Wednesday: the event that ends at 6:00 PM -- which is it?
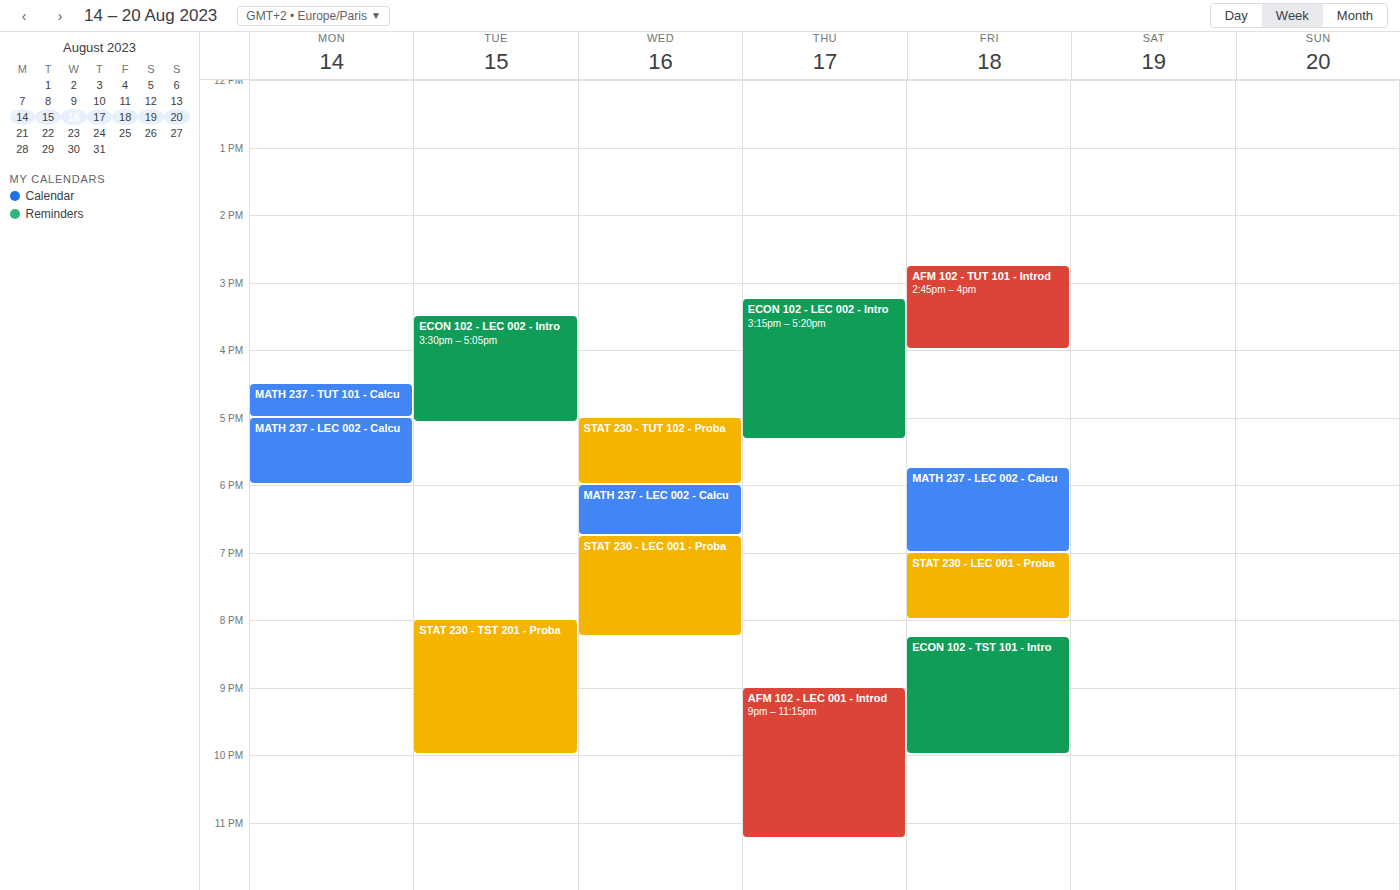
"STAT 230 - TUT 102 - Proba"